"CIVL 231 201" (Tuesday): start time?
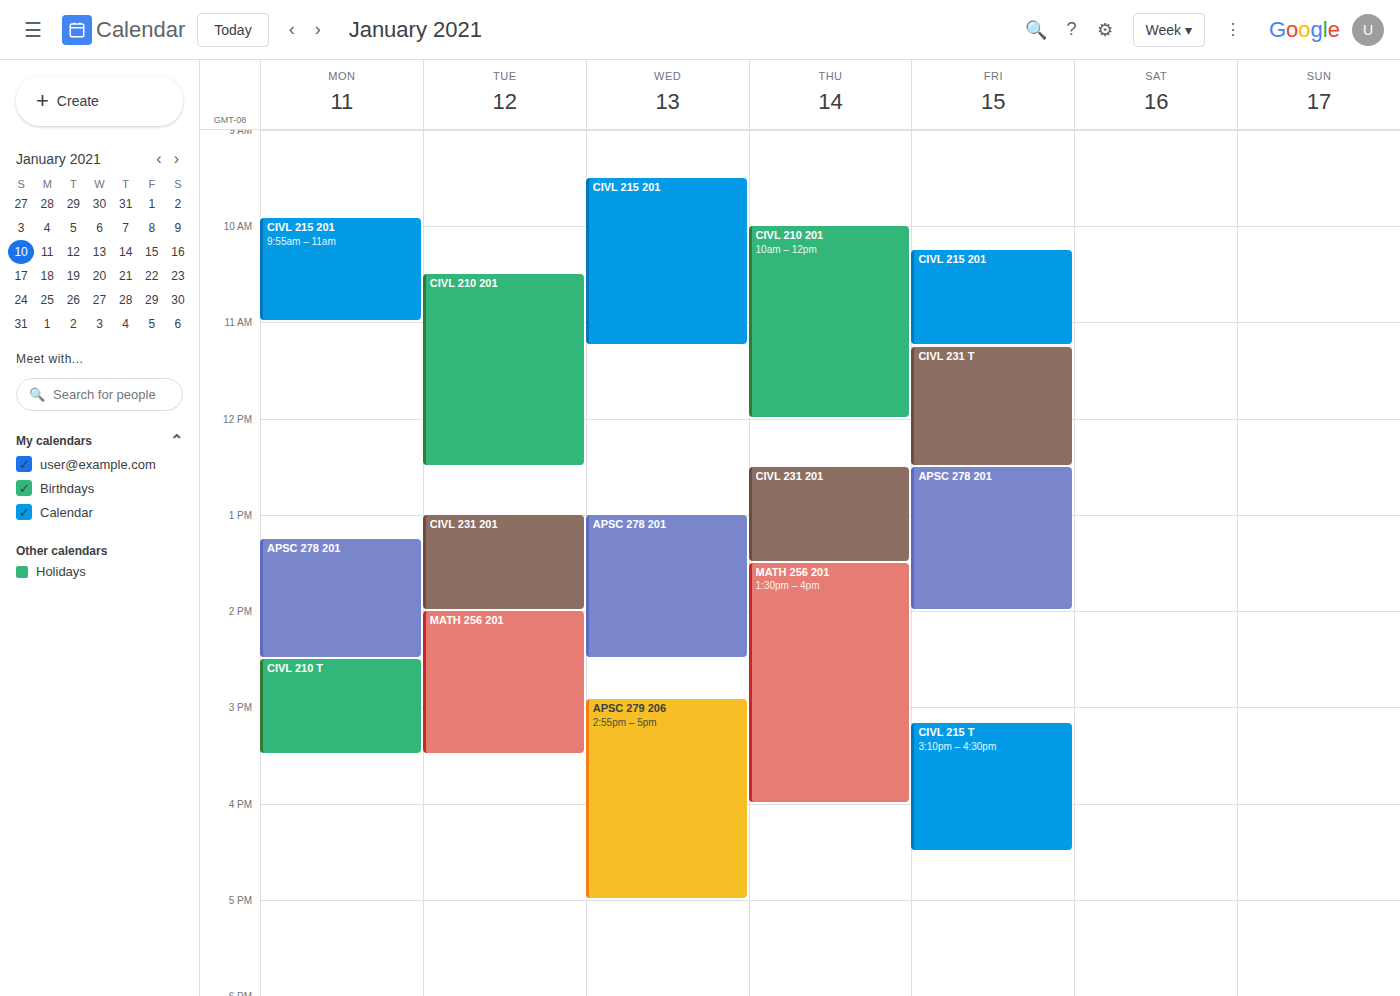
1:00 PM